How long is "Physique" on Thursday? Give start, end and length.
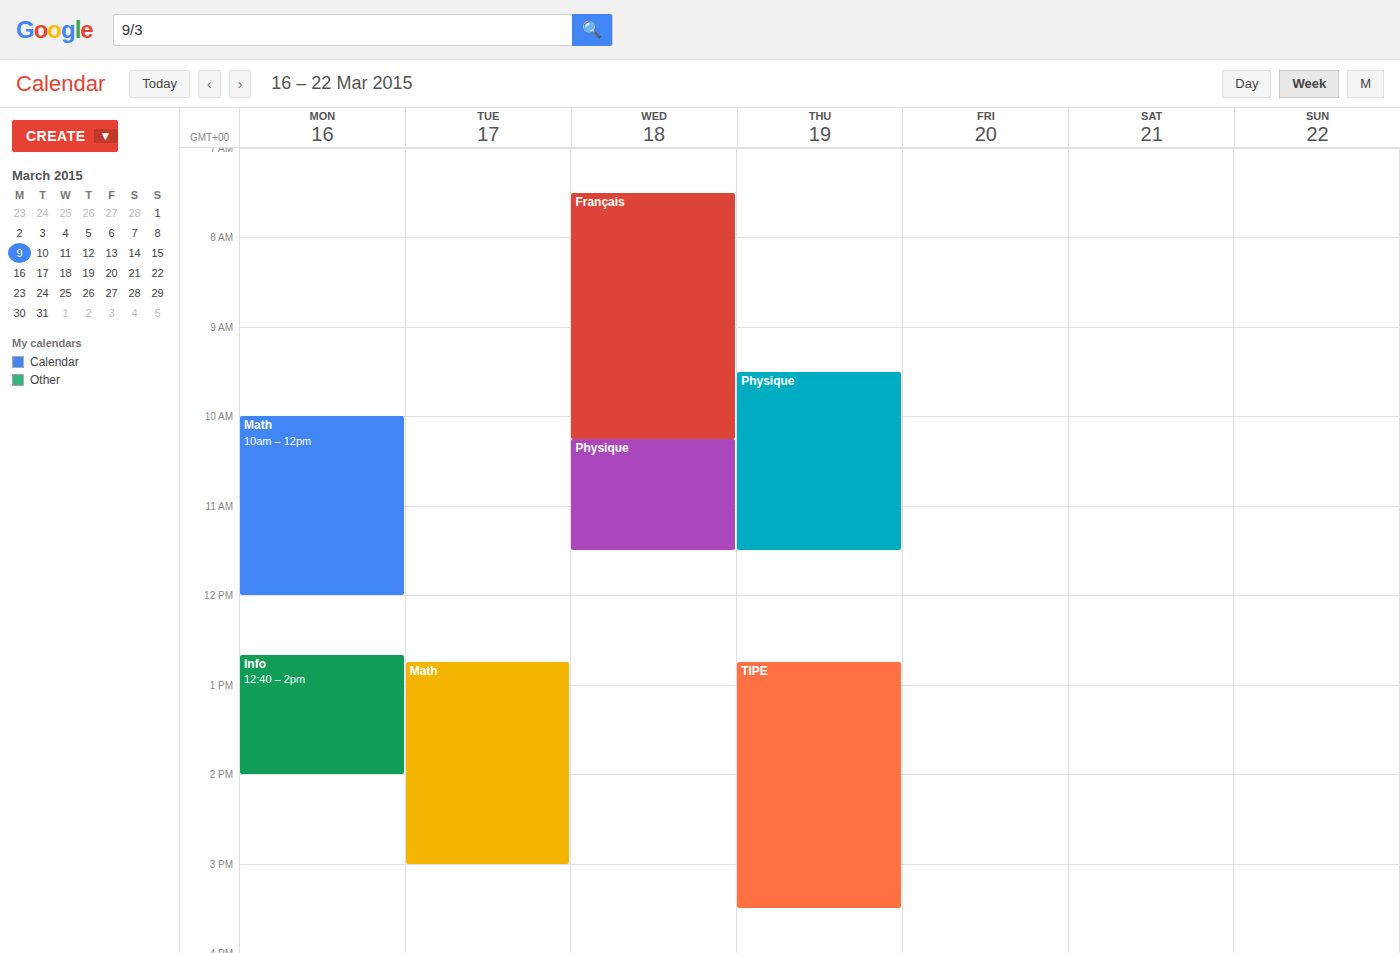
09:30 to 11:30, 2 hours